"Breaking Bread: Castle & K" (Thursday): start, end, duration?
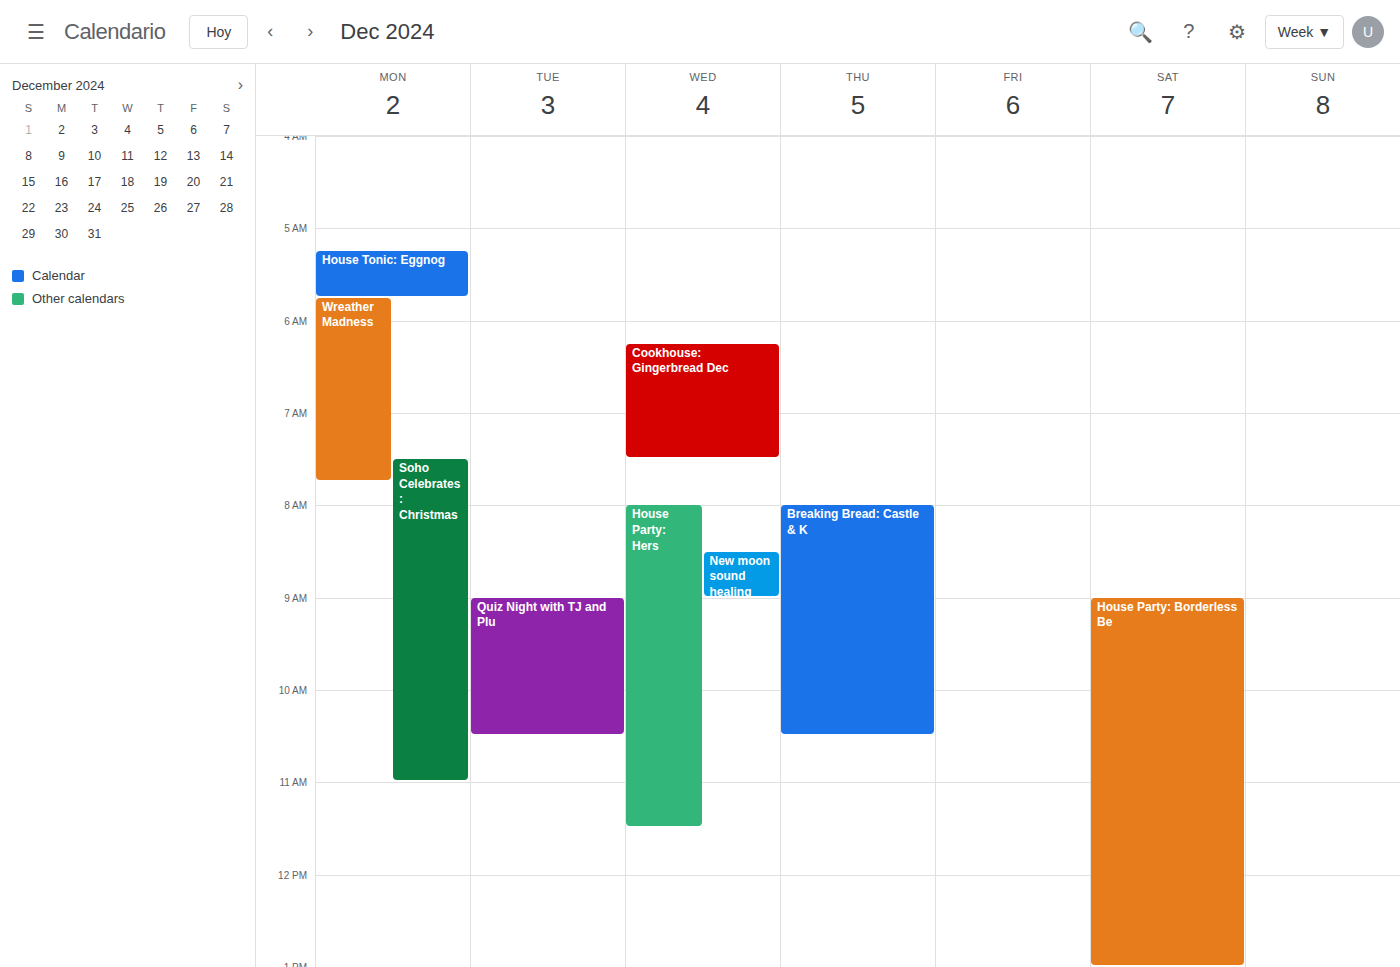
8:00 AM to 10:30 AM, 2 hours 30 minutes